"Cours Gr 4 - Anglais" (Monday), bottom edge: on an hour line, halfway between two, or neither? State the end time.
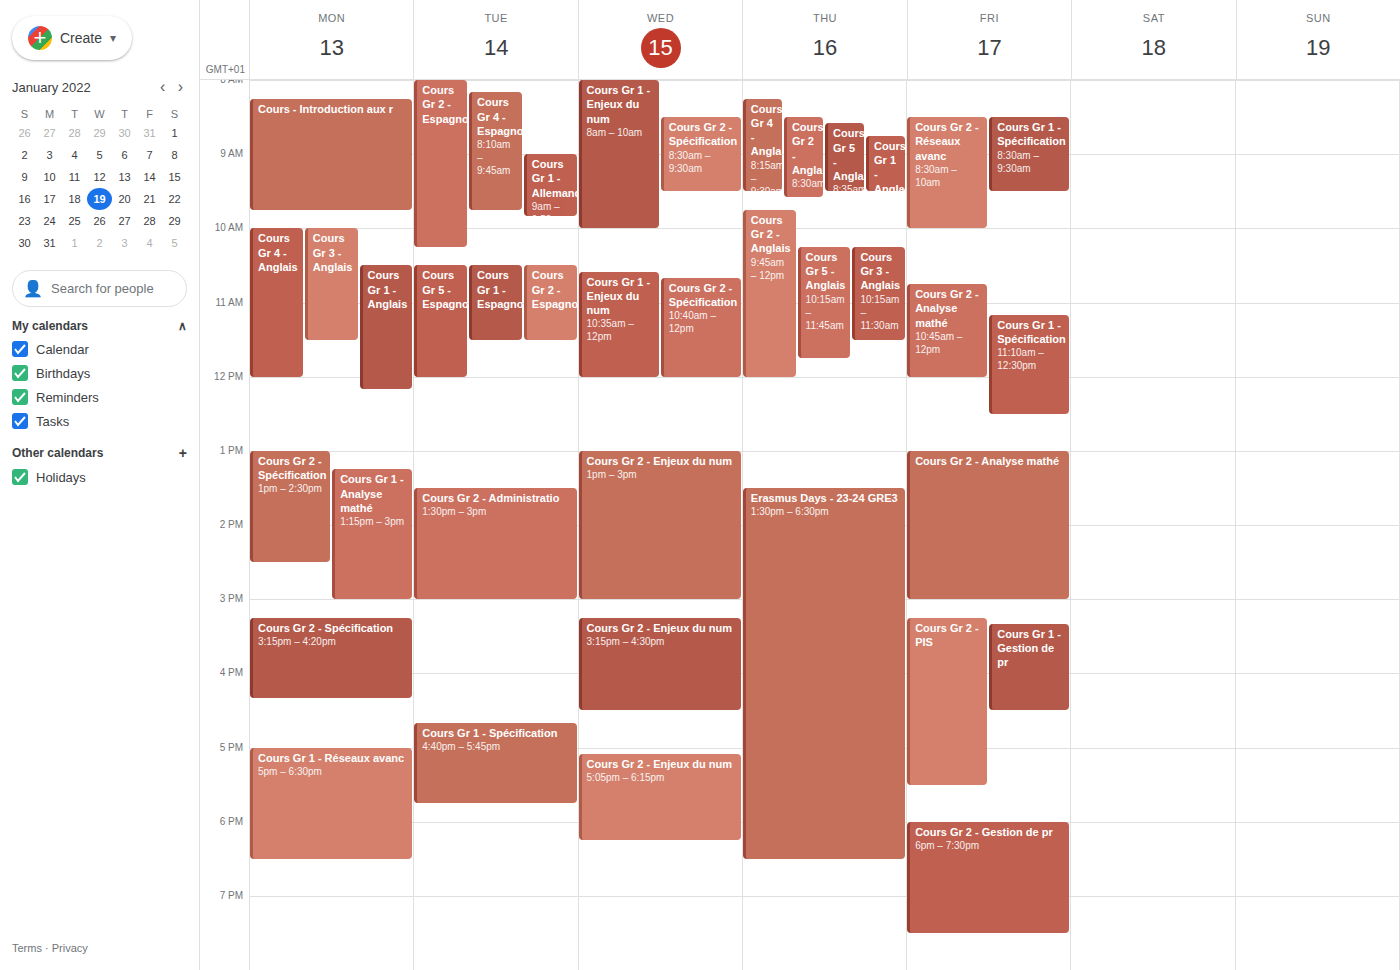
12:00 PM -- exactly on the 12 PM line.